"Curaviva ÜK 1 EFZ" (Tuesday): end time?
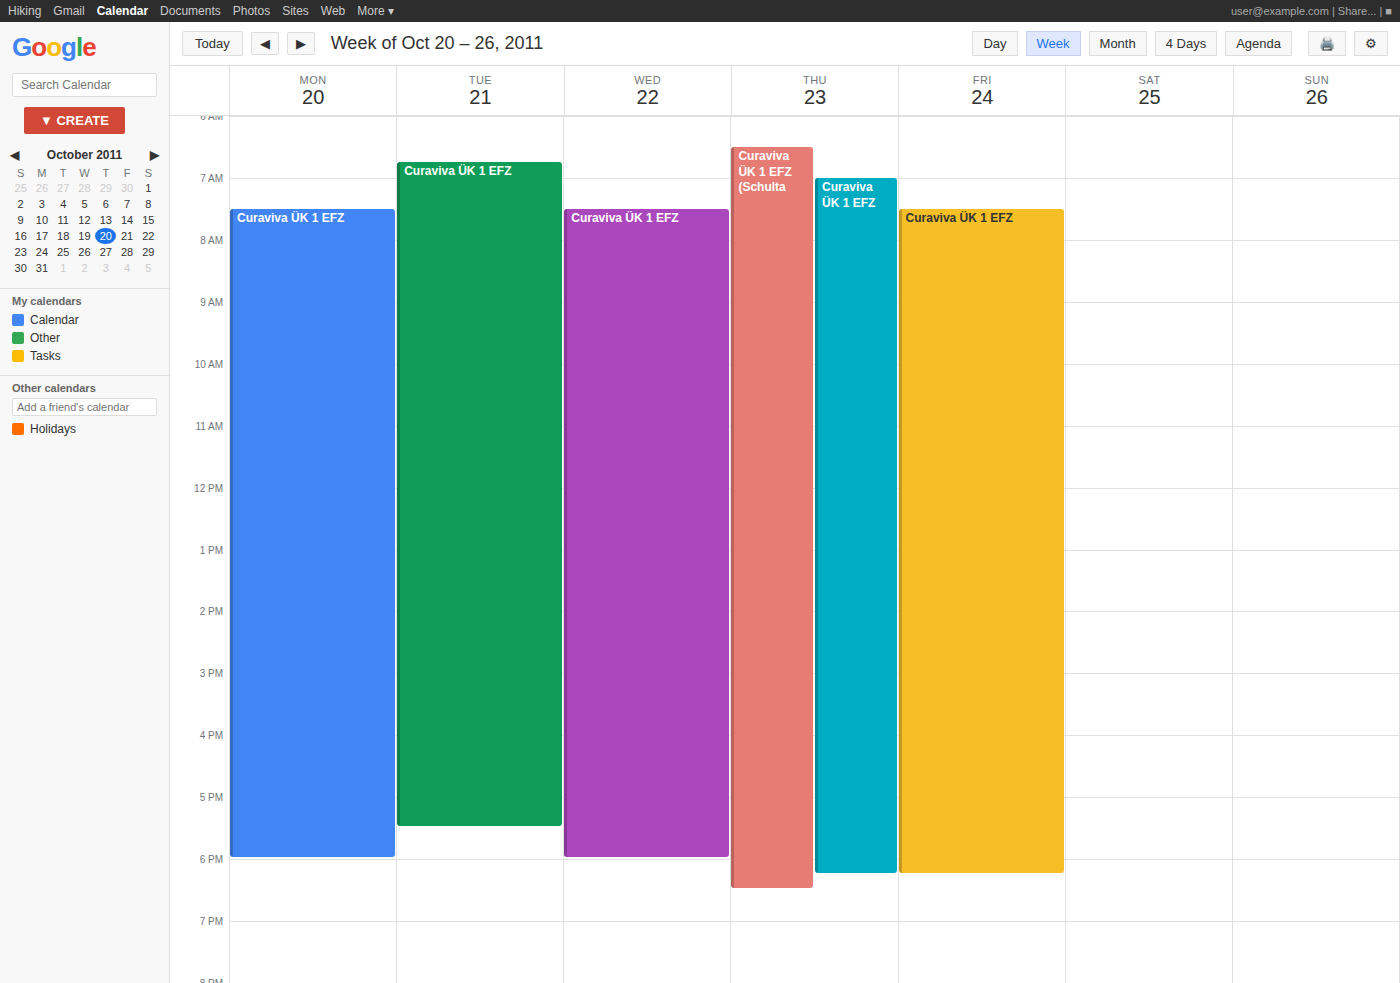
5:30 PM